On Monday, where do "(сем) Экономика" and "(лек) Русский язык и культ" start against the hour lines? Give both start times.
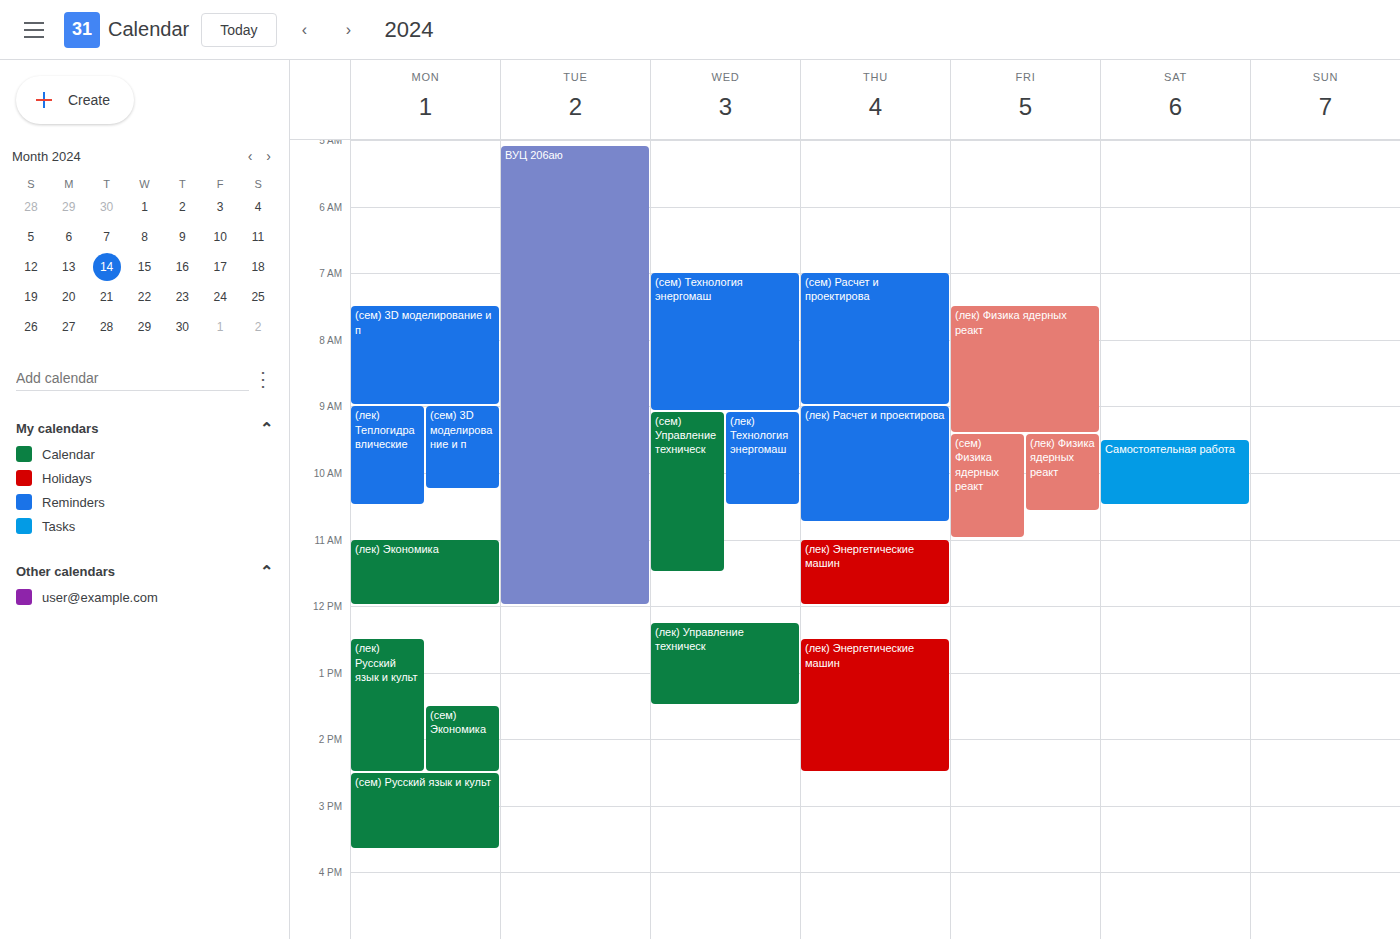
"(сем) Экономика": 1:30 PM, halfway between the 1 PM and 2 PM lines. "(лек) Русский язык и культ": 12:30 PM, halfway between the 12 PM and 1 PM lines.